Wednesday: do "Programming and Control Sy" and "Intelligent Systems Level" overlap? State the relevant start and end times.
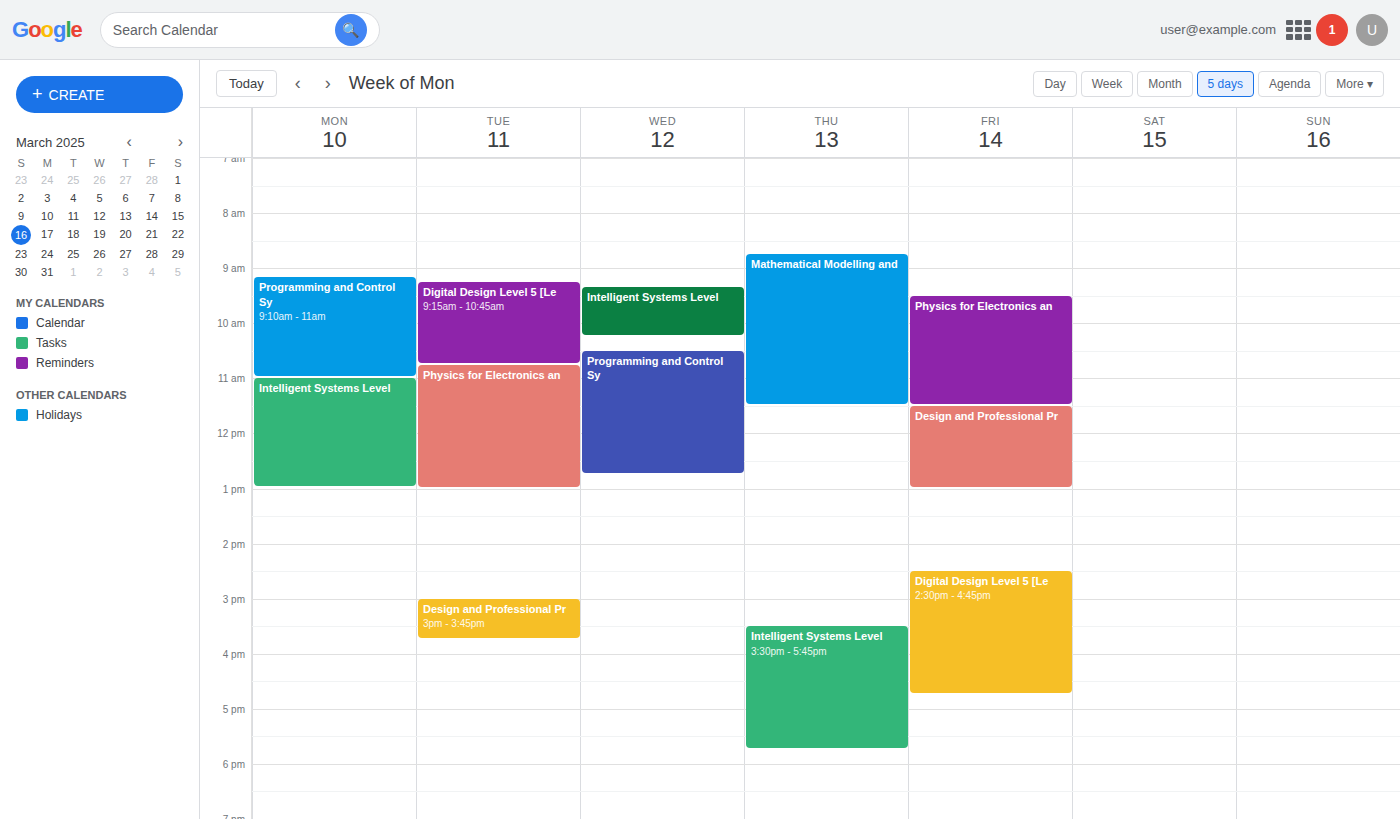
"Intelligent Systems Level" ends at 10:15 AM and "Programming and Control Sy" starts at 10:30 AM -- no overlap.